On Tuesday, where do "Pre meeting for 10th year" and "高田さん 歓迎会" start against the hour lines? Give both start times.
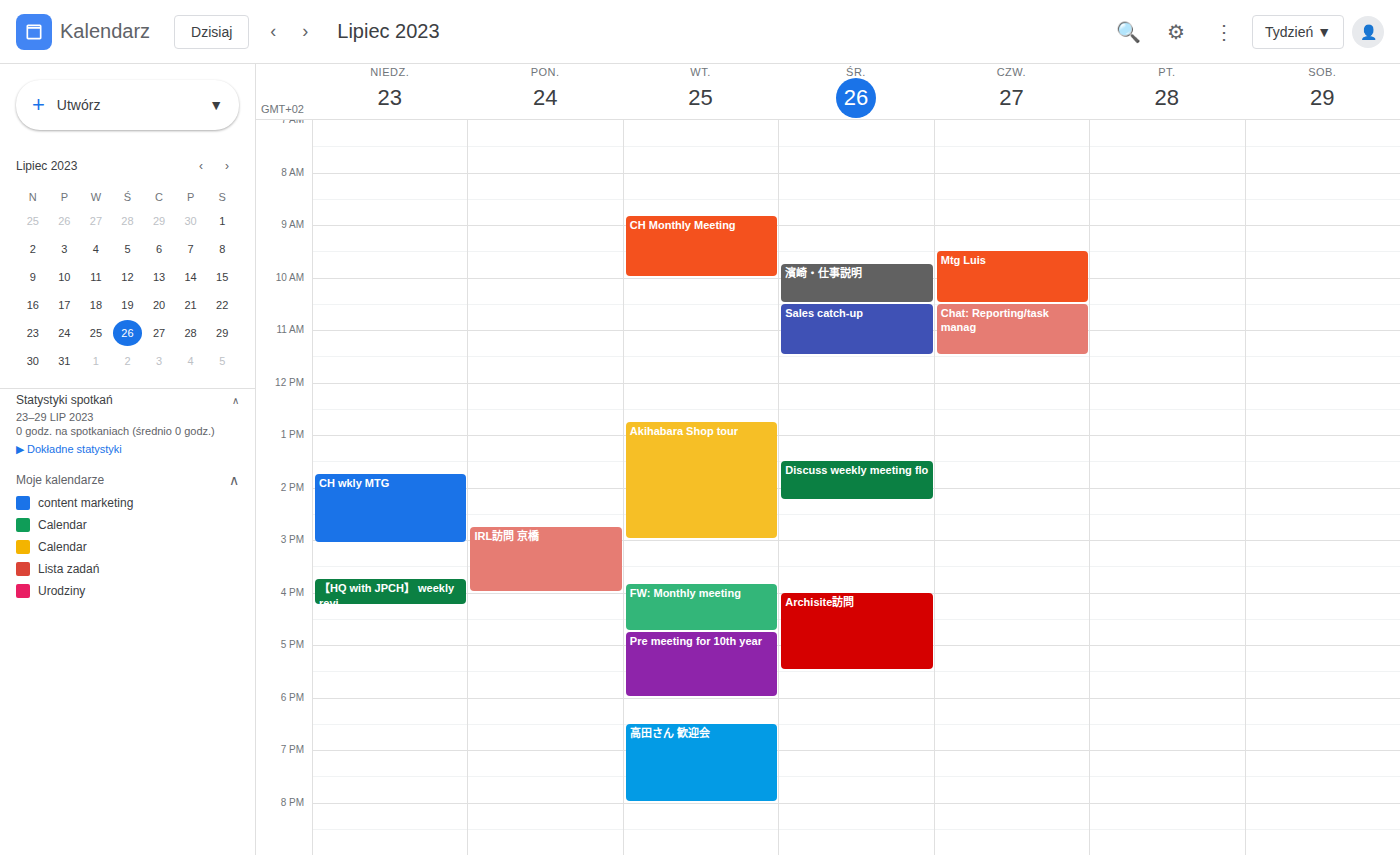
"Pre meeting for 10th year": 4:45 PM, neither: three quarters of the way from the 4 PM line to the 5 PM line. "高田さん 歓迎会": 6:30 PM, halfway between the 6 PM and 7 PM lines.